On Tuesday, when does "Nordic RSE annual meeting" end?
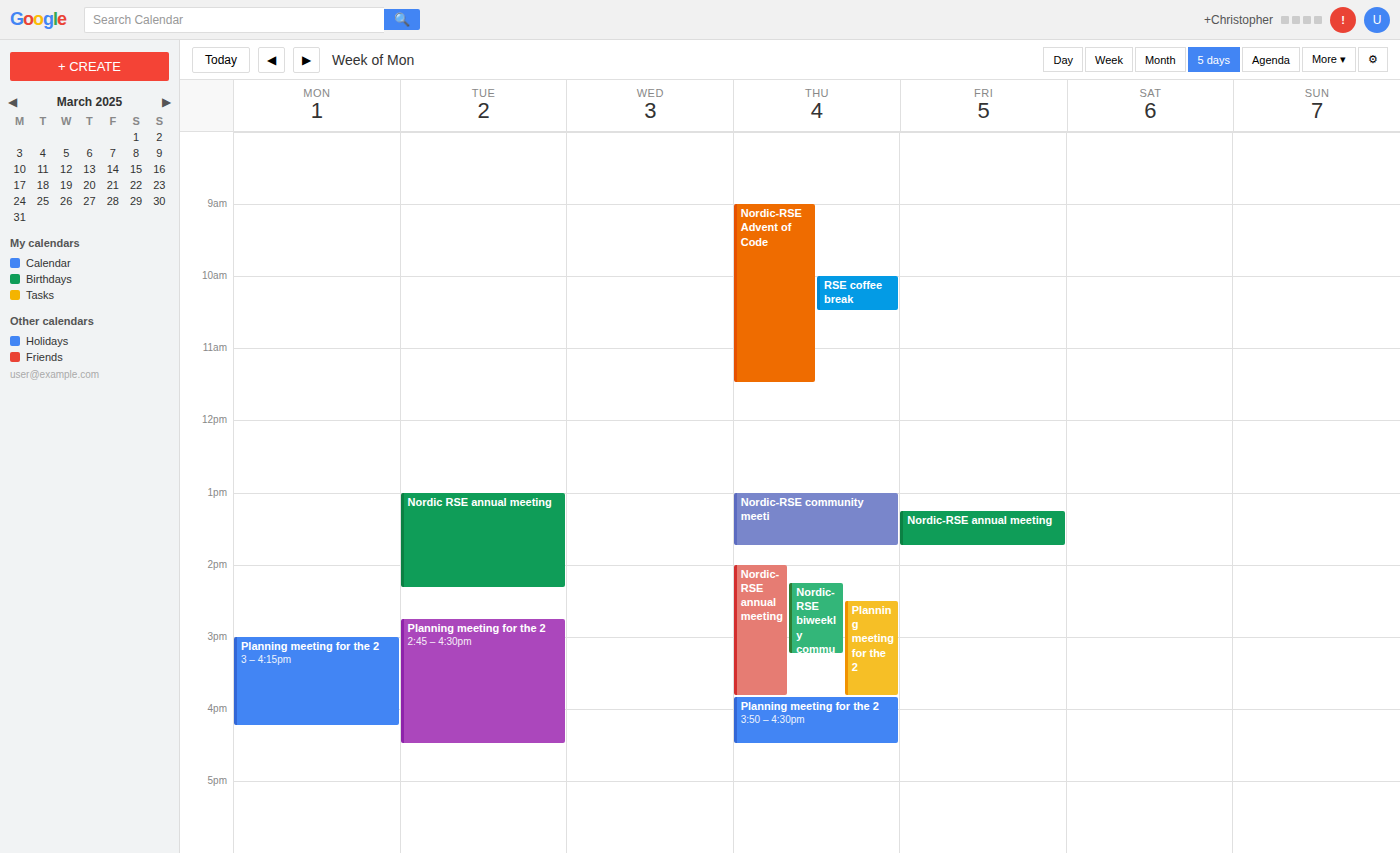
2:20 PM